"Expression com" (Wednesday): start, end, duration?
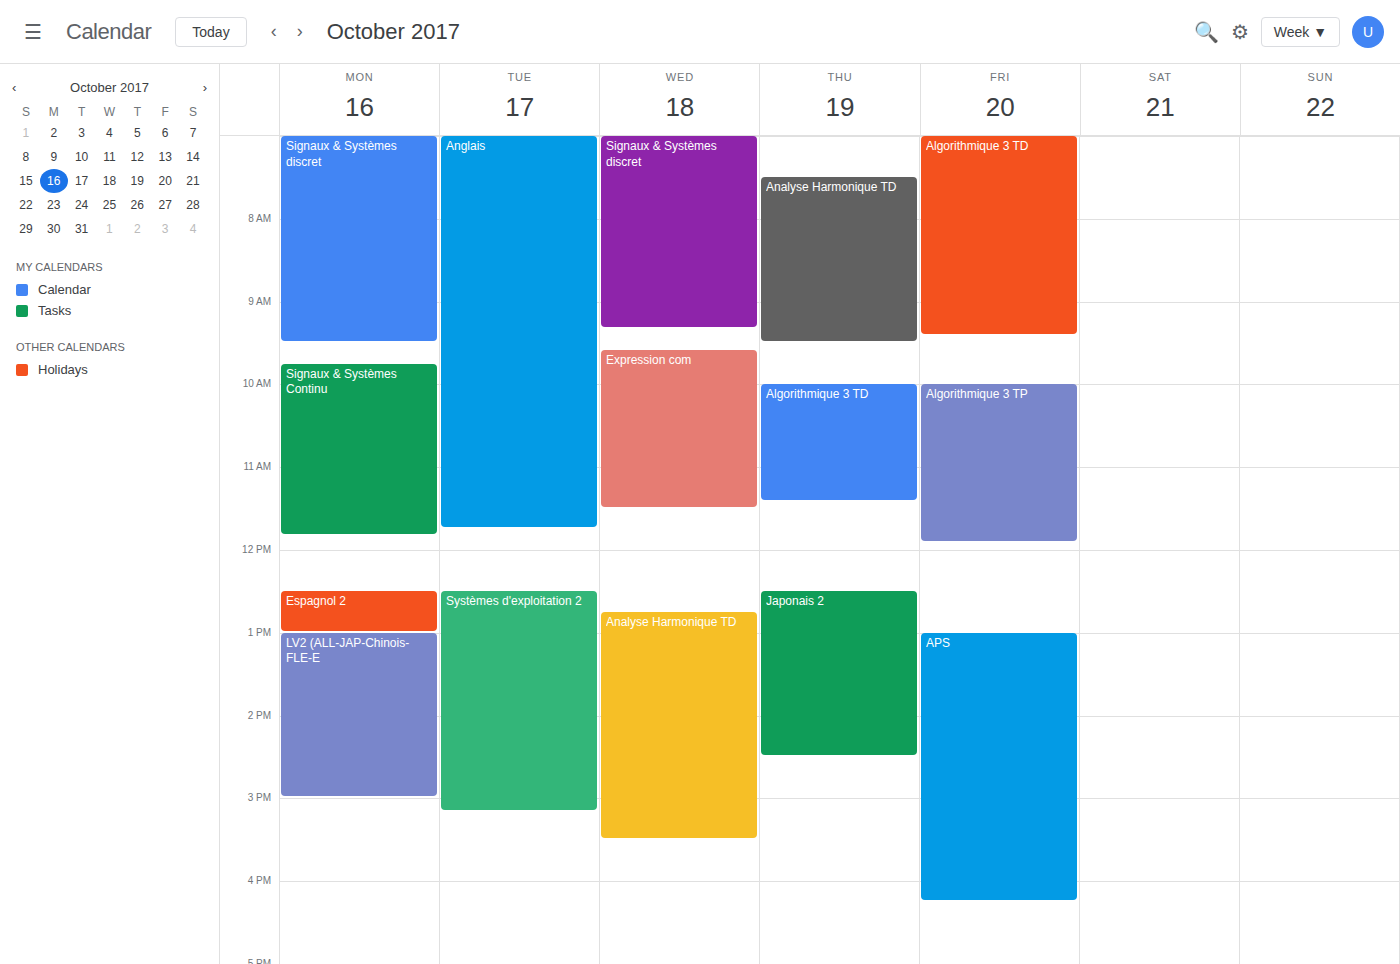
9:35 AM to 11:30 AM, 1 hour 55 minutes